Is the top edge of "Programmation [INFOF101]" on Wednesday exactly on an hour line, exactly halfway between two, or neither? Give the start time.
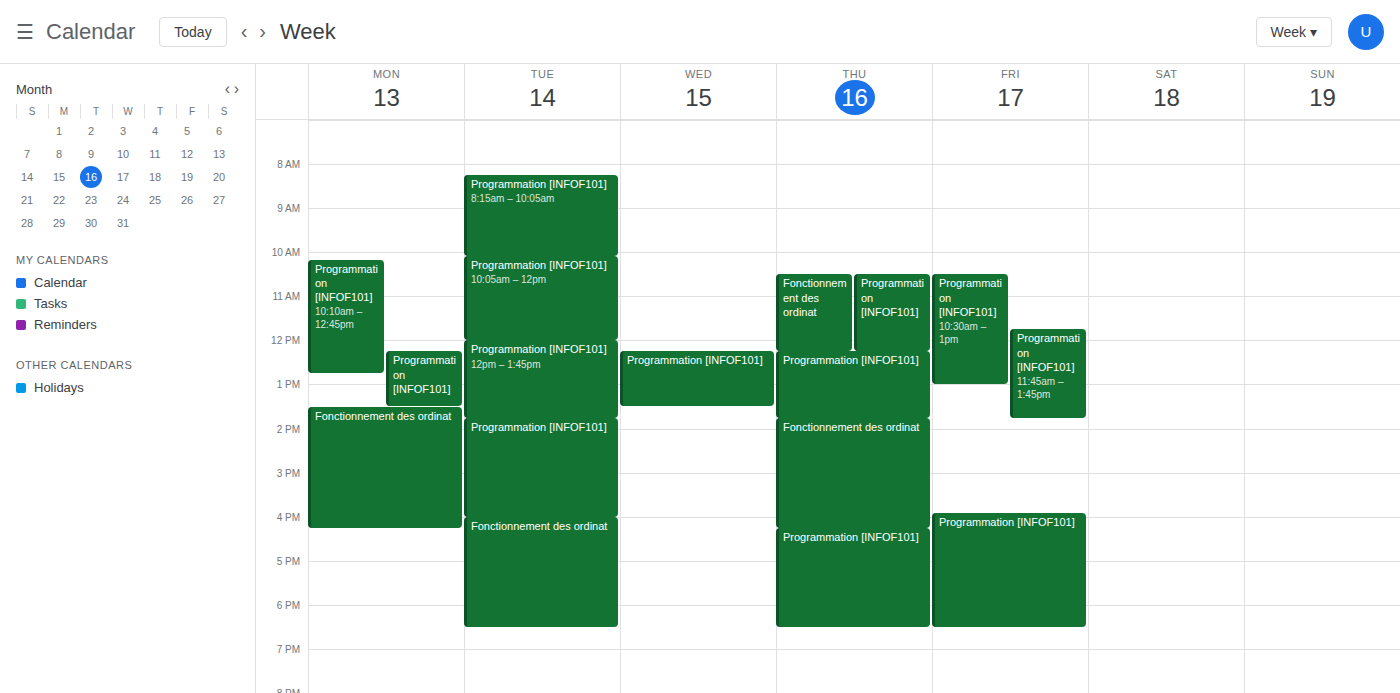
12:15 PM -- neither: a quarter of the way from the 12 PM line to the 1 PM line.